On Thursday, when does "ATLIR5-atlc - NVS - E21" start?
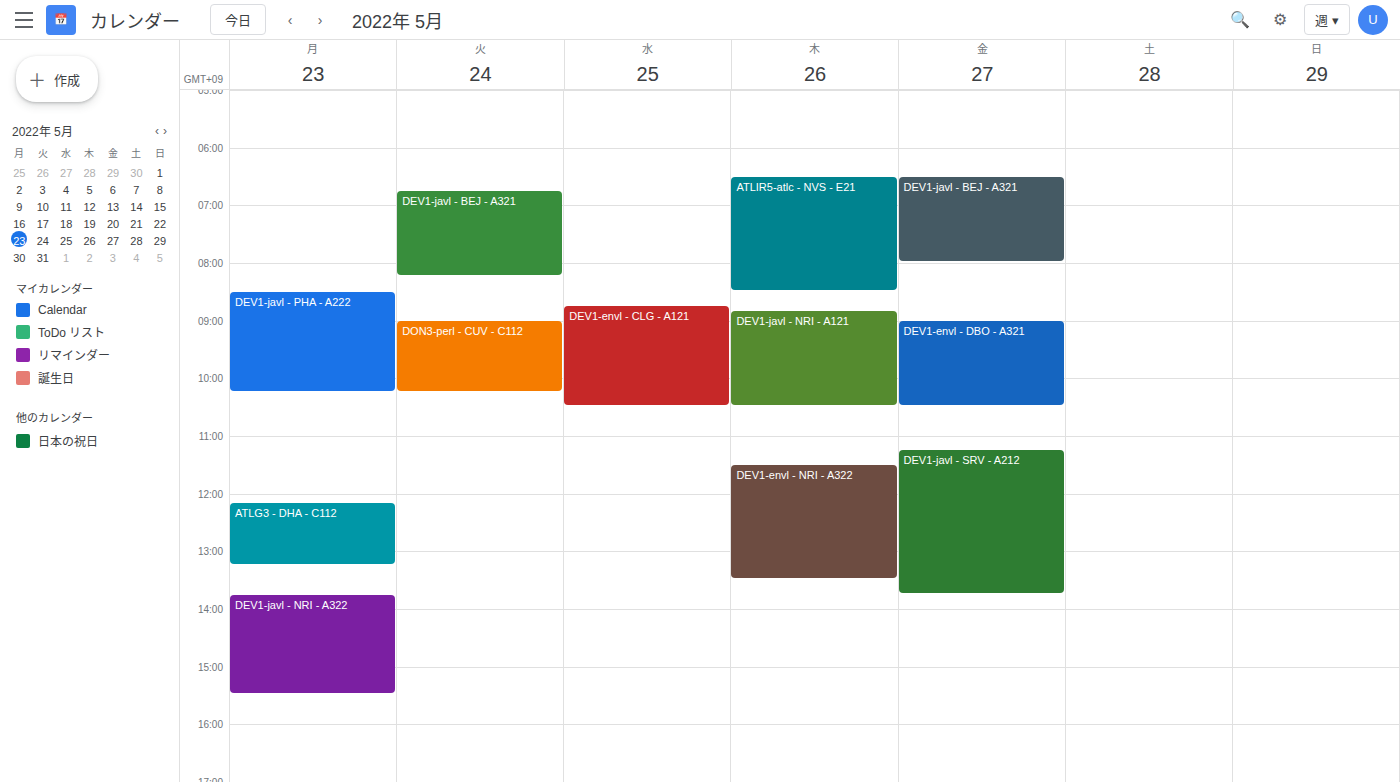
6:30 AM